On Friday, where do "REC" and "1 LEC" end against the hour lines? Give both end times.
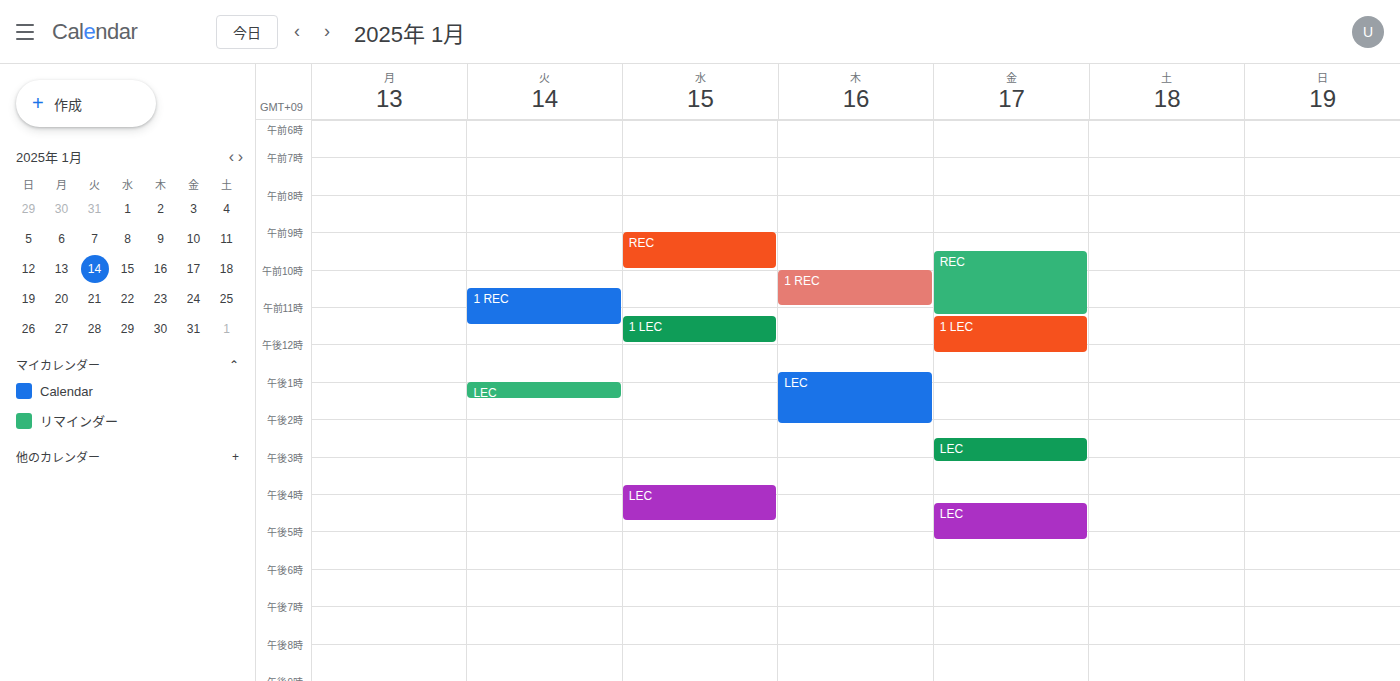
"REC": 11:15 AM, neither: a quarter of the way from the 11 AM line to the 12 PM line. "1 LEC": 12:15 PM, neither: a quarter of the way from the 12 PM line to the 1 PM line.